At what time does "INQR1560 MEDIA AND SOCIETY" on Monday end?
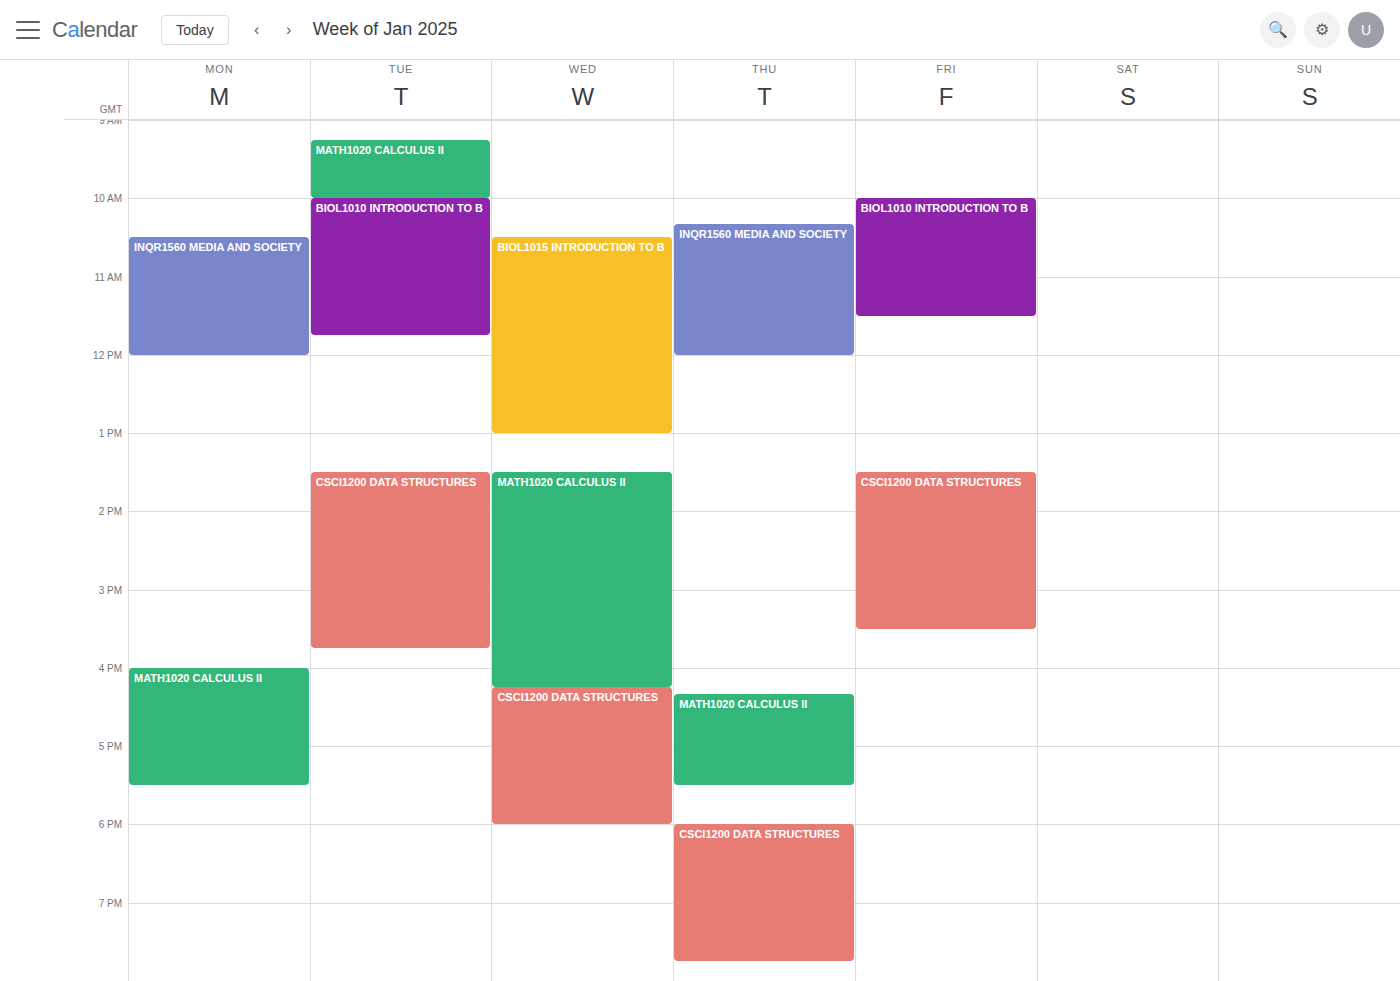
12:00